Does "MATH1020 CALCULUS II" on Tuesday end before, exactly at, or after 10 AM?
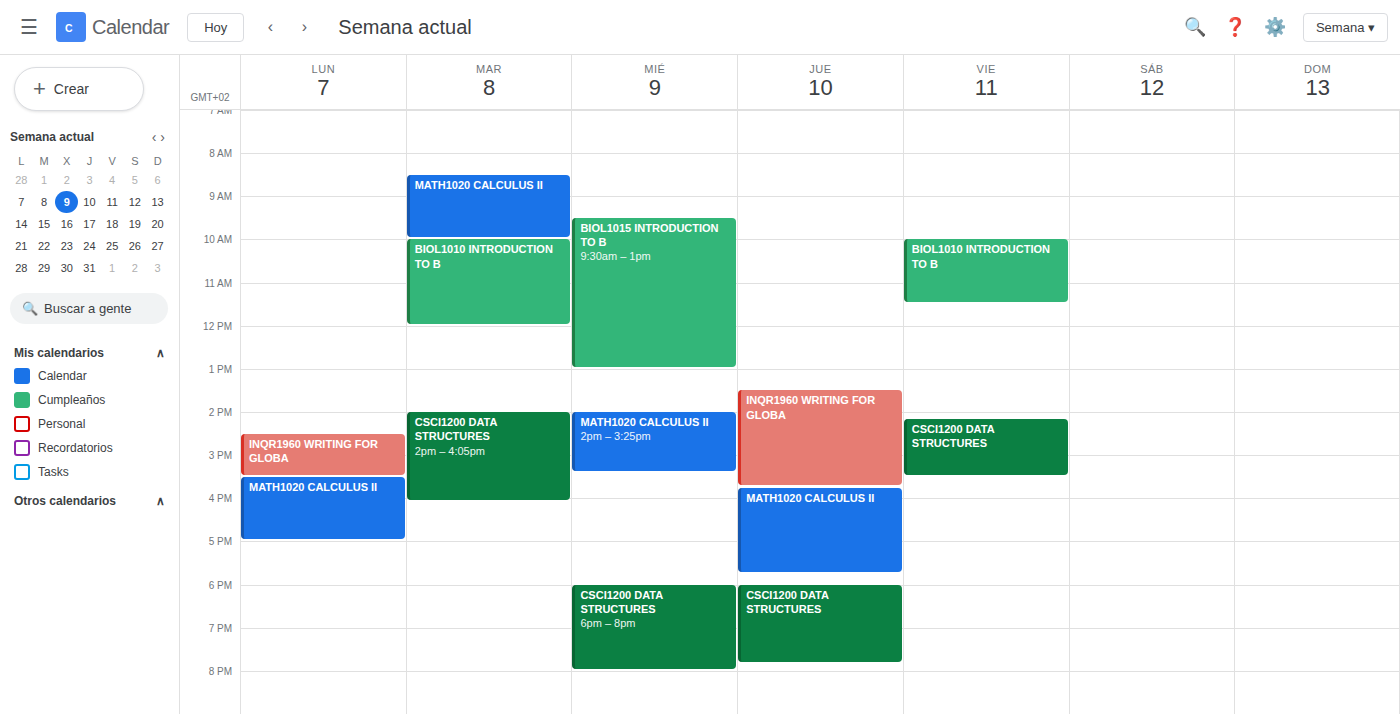
10:00 AM -- exactly at 10 AM, on the 10 AM line.